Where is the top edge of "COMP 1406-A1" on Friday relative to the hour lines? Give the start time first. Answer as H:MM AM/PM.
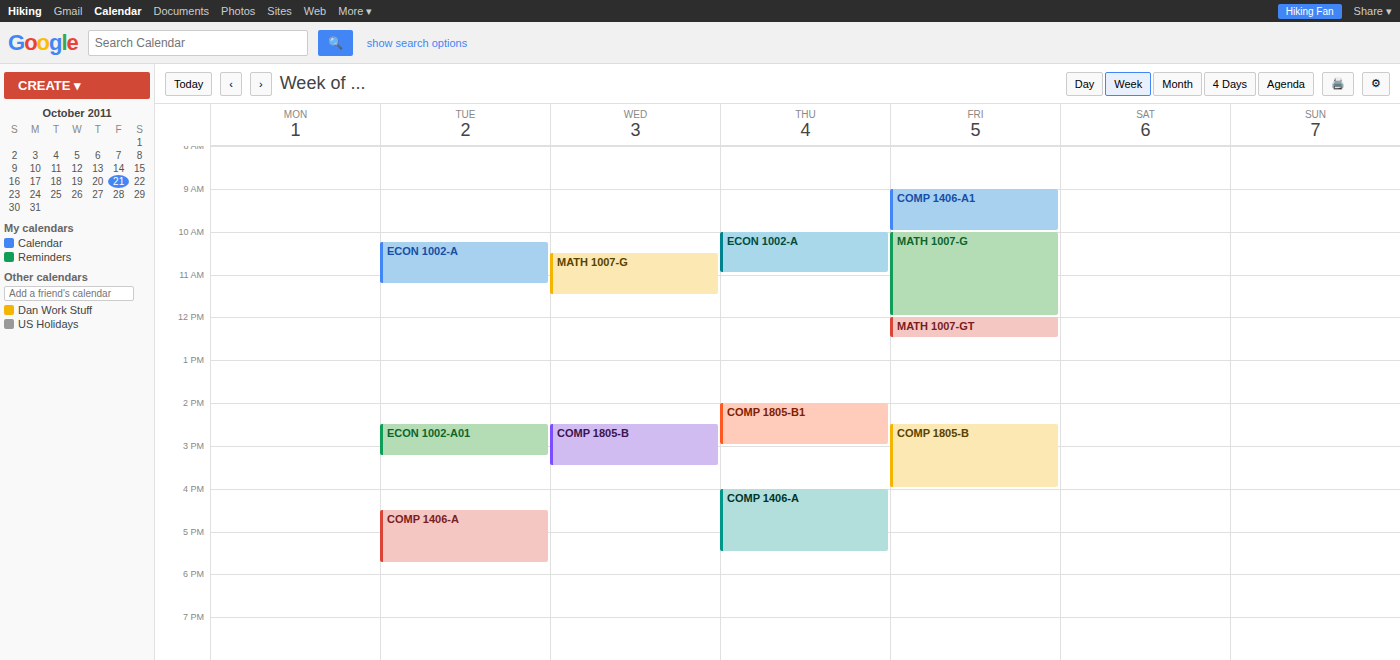
9:00 AM -- exactly on the 9 AM line.